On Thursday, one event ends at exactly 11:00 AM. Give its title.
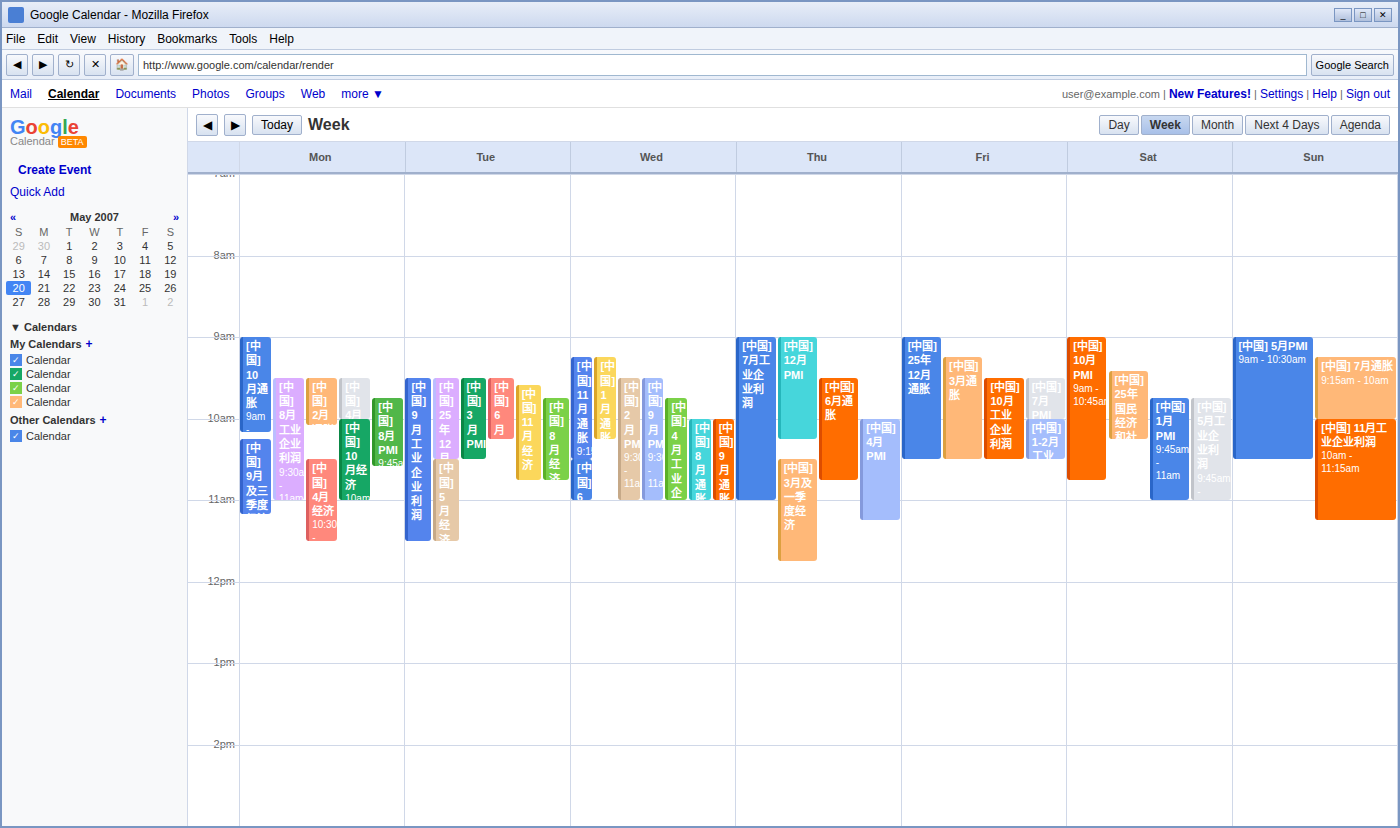
"[中国] 7月工业企业利润"